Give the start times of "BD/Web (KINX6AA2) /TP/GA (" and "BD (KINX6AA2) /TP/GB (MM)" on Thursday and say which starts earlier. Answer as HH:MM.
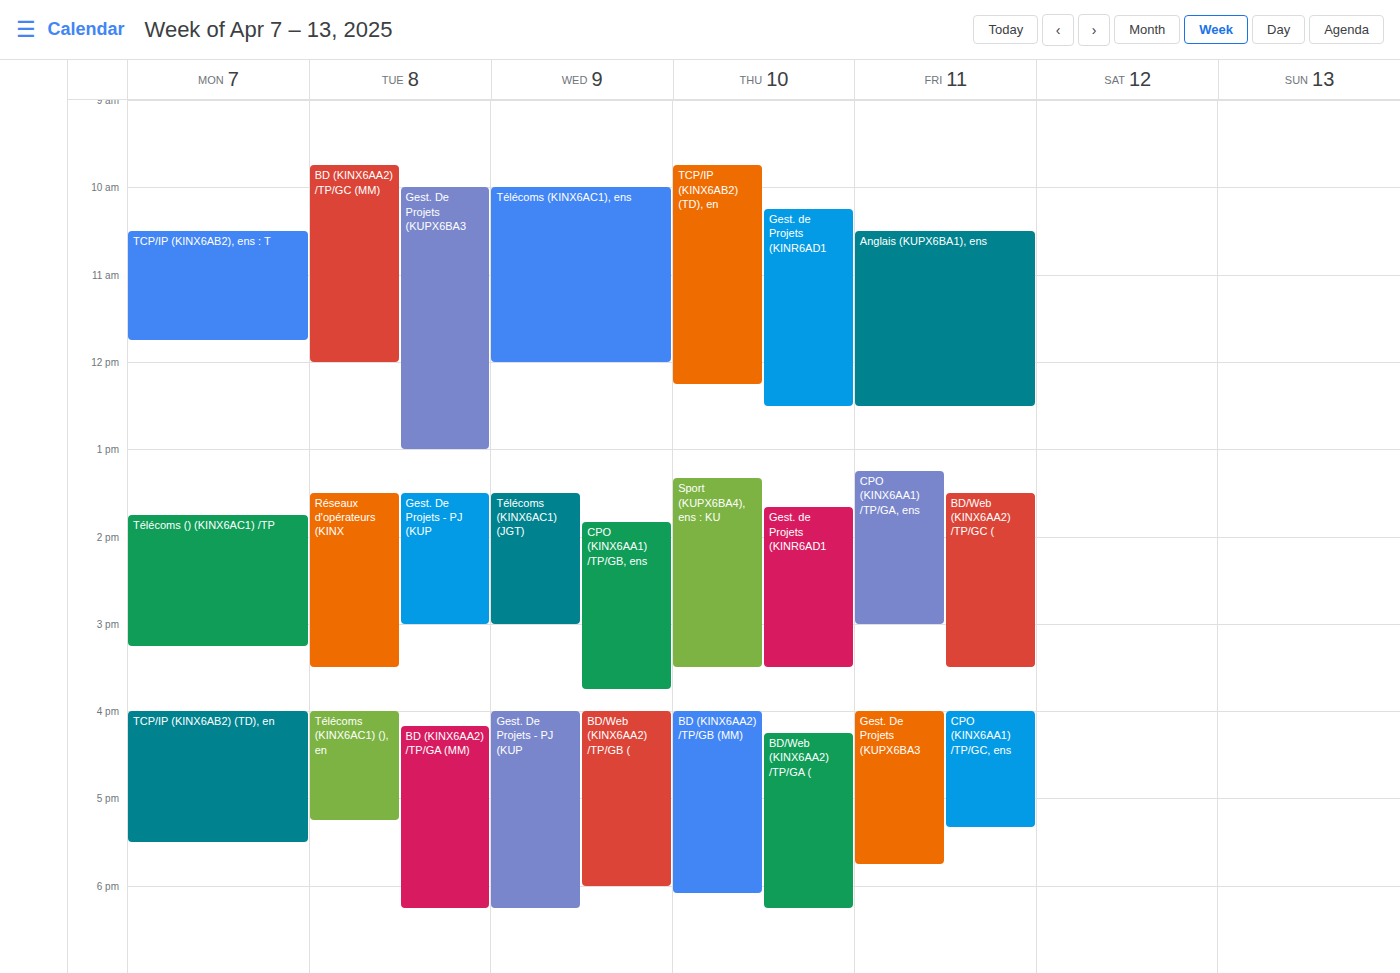
"BD (KINX6AA2) /TP/GB (MM)" 16:00; "BD/Web (KINX6AA2) /TP/GA (" 16:15.